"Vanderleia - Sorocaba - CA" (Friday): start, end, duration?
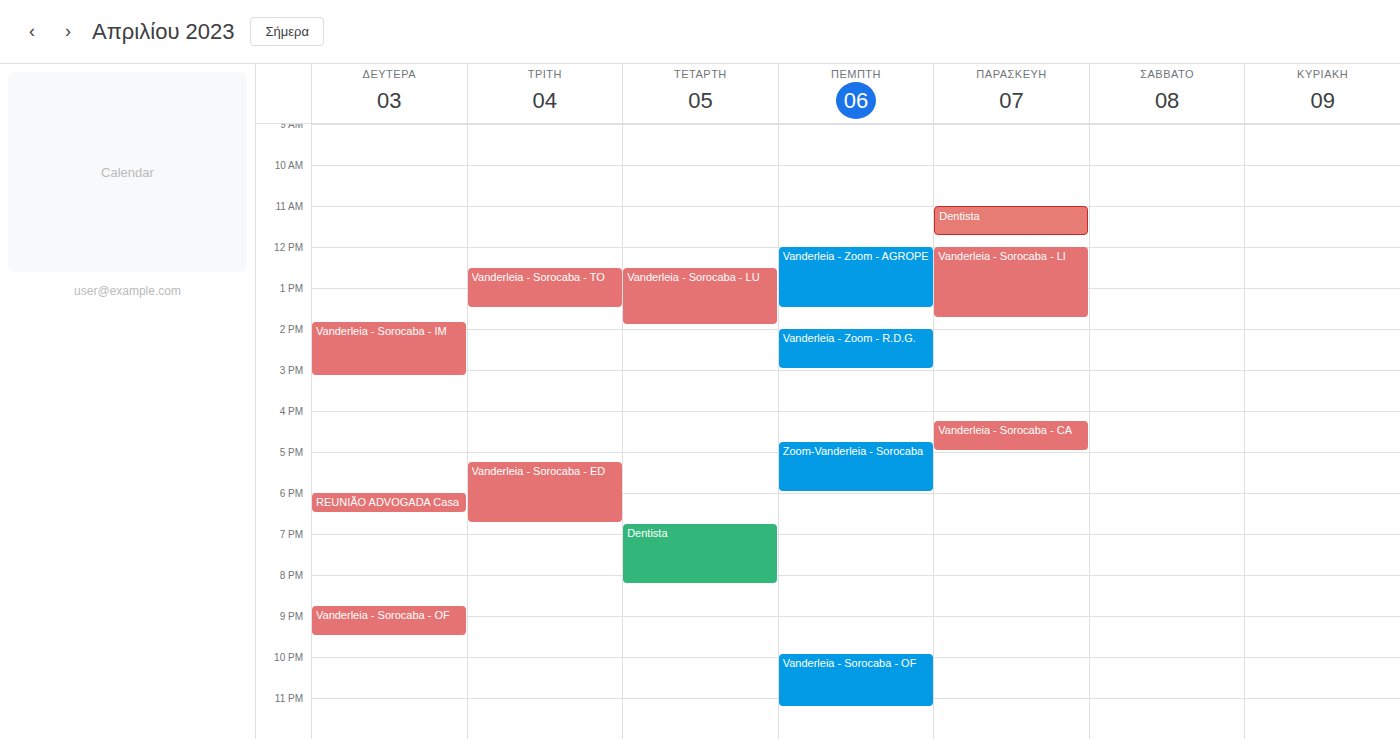
16:15 to 17:00, 45 minutes